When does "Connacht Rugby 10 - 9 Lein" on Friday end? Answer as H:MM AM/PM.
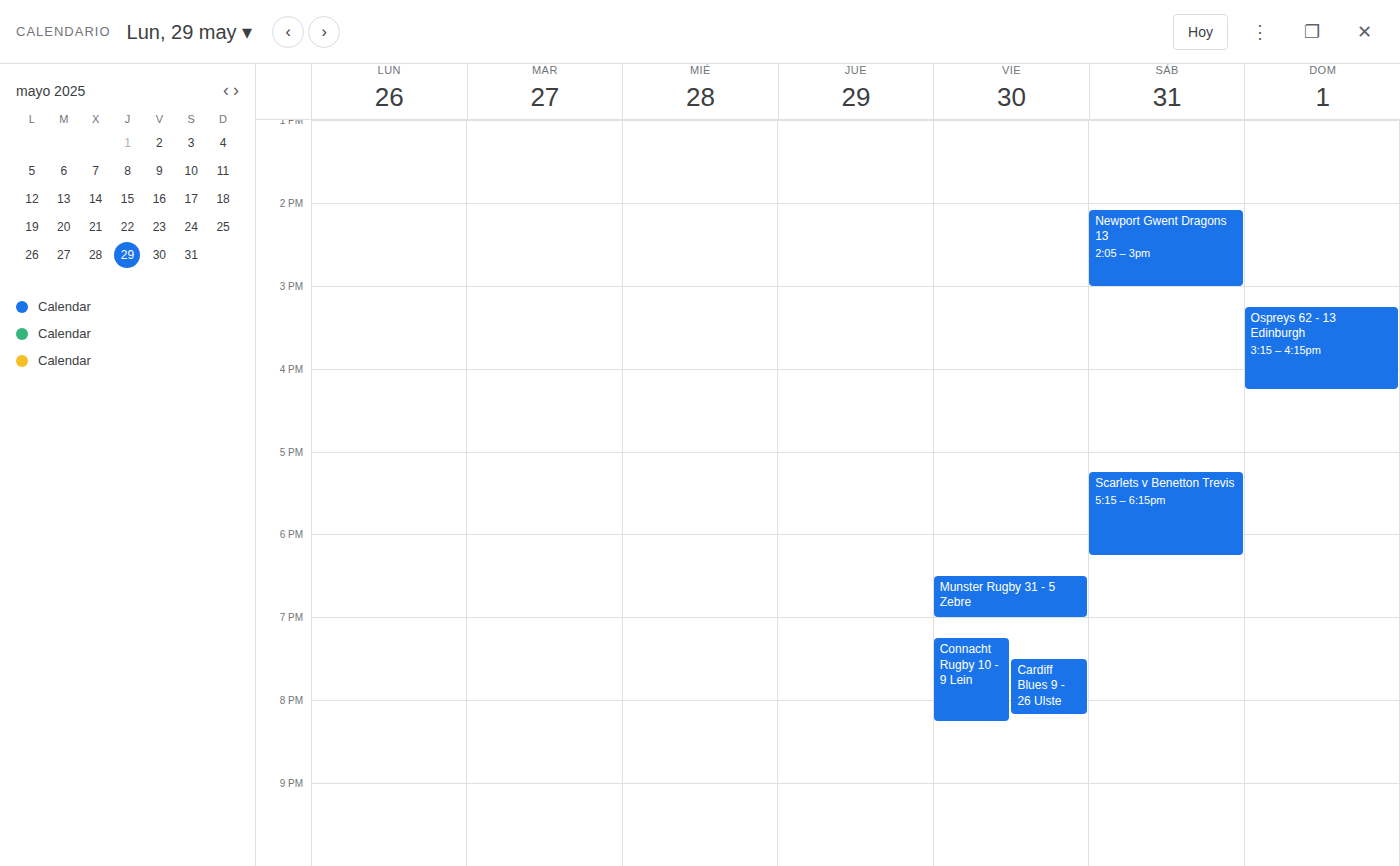
8:15 PM